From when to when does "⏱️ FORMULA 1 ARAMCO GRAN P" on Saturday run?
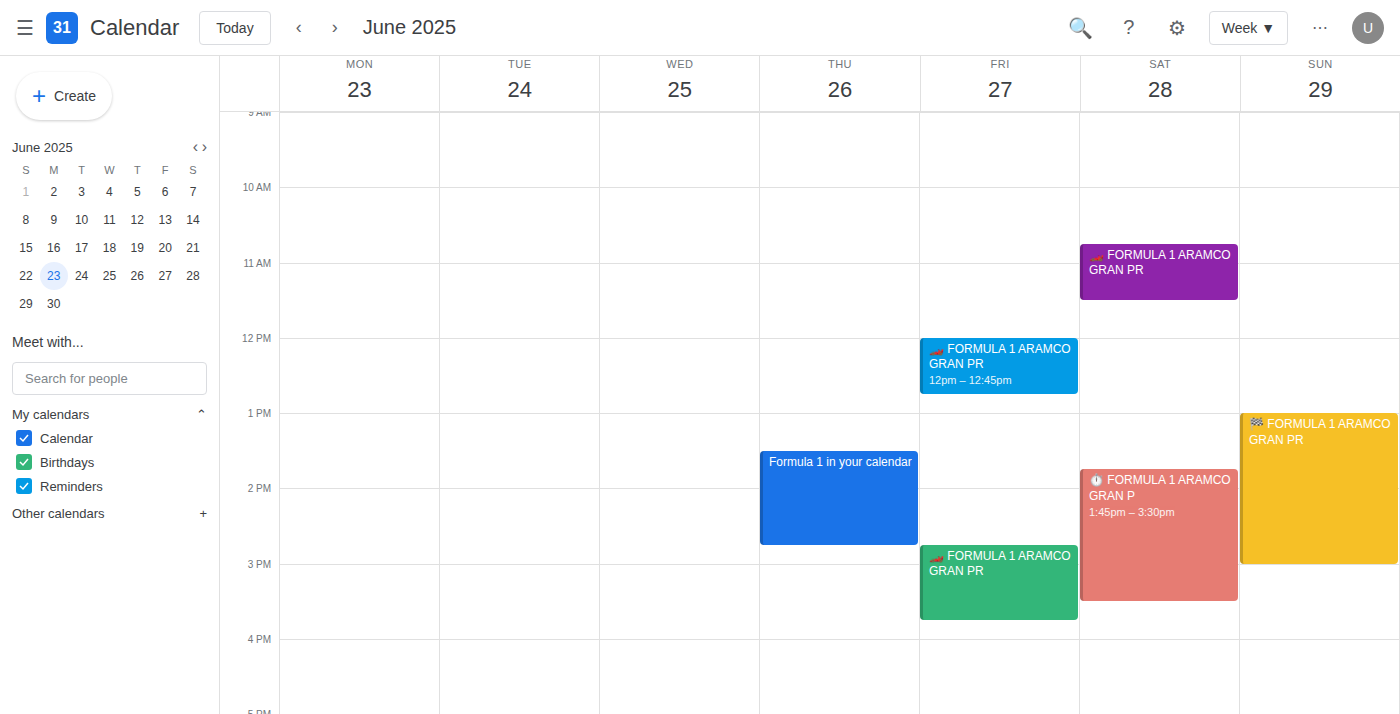
13:45 to 15:30